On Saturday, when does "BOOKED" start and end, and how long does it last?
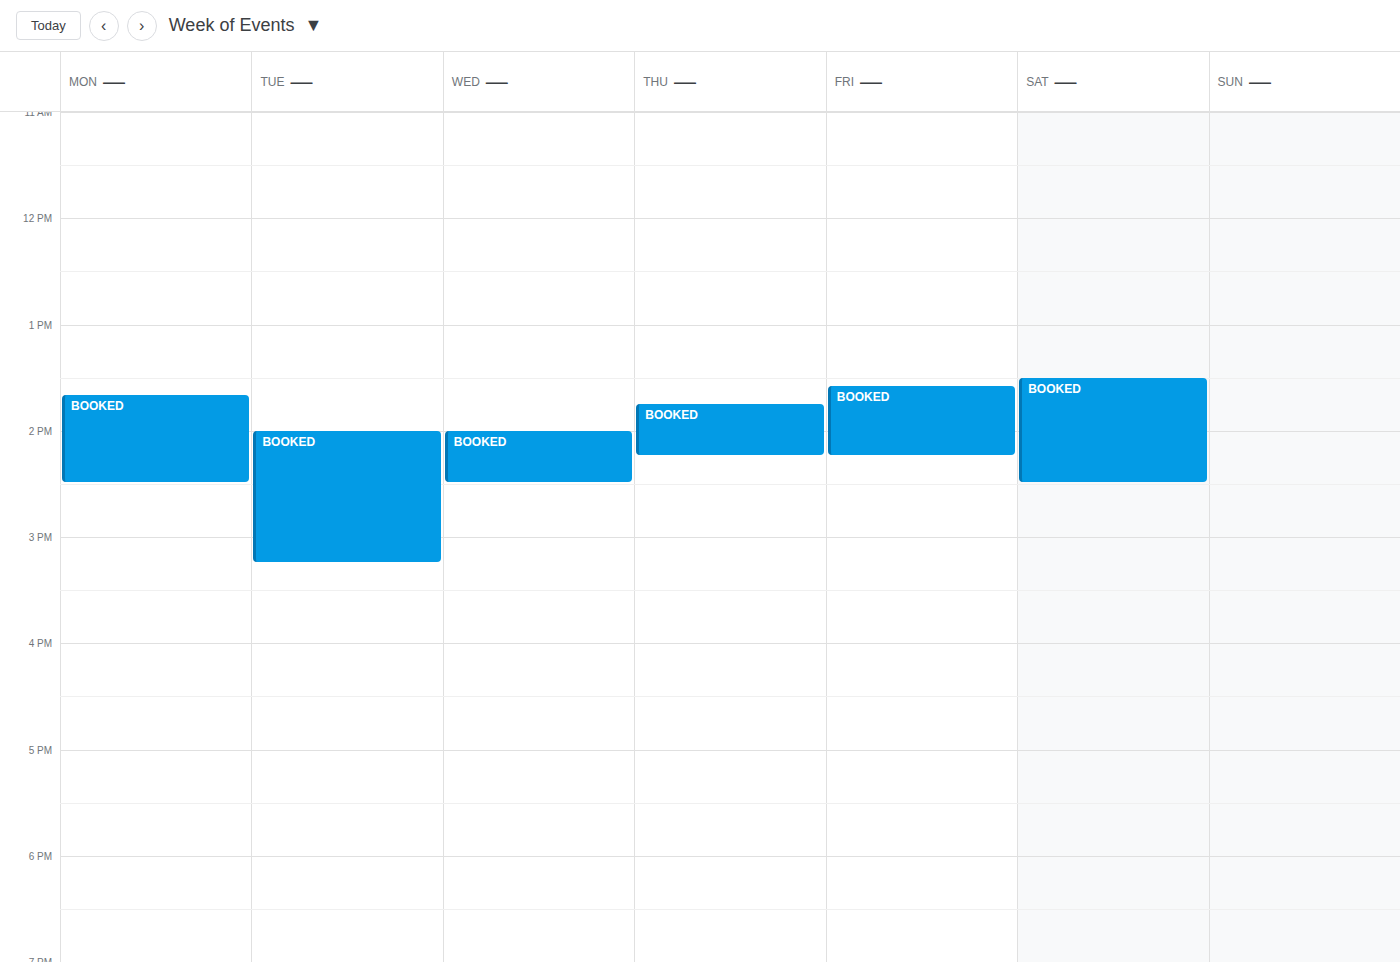
1:30 PM to 2:30 PM, 1 hour